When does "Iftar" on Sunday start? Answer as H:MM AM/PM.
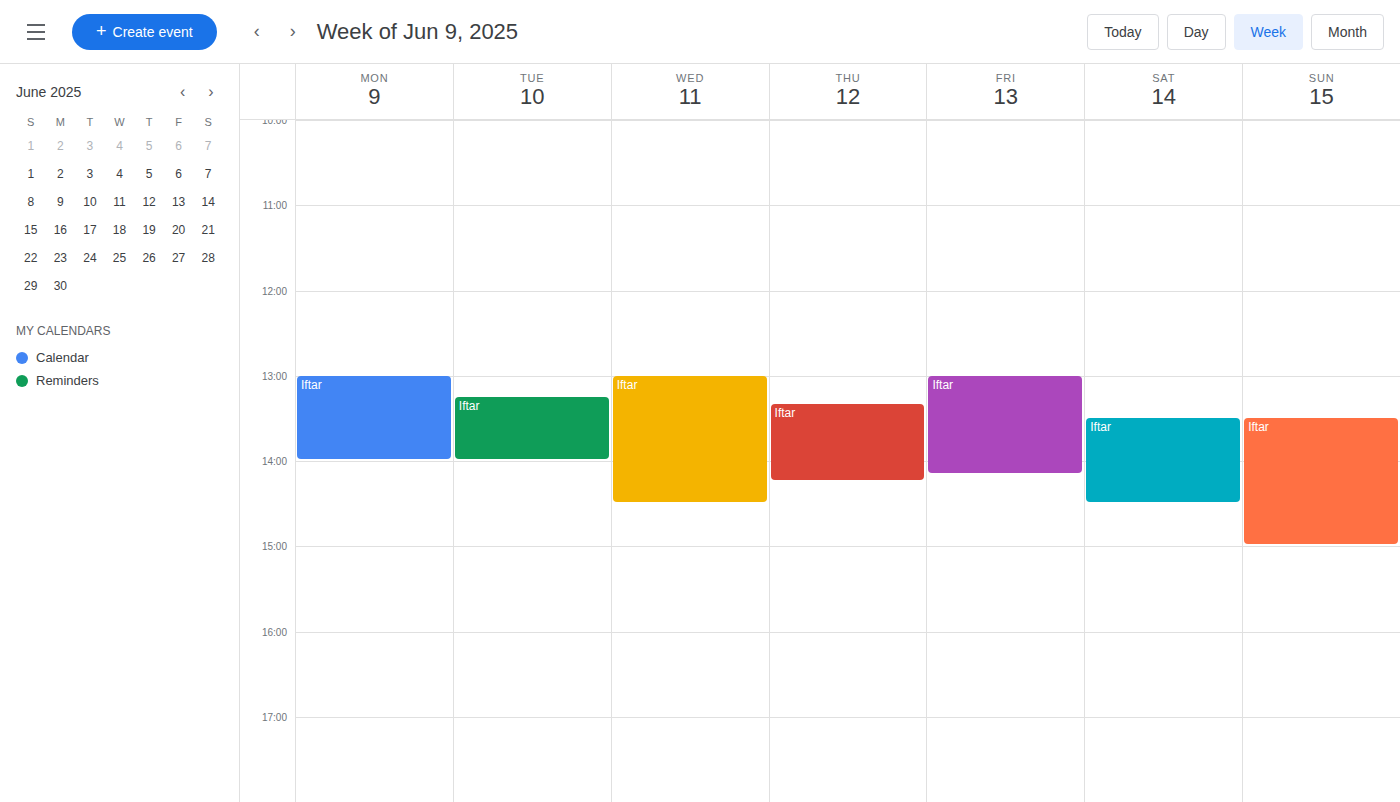
1:30 PM